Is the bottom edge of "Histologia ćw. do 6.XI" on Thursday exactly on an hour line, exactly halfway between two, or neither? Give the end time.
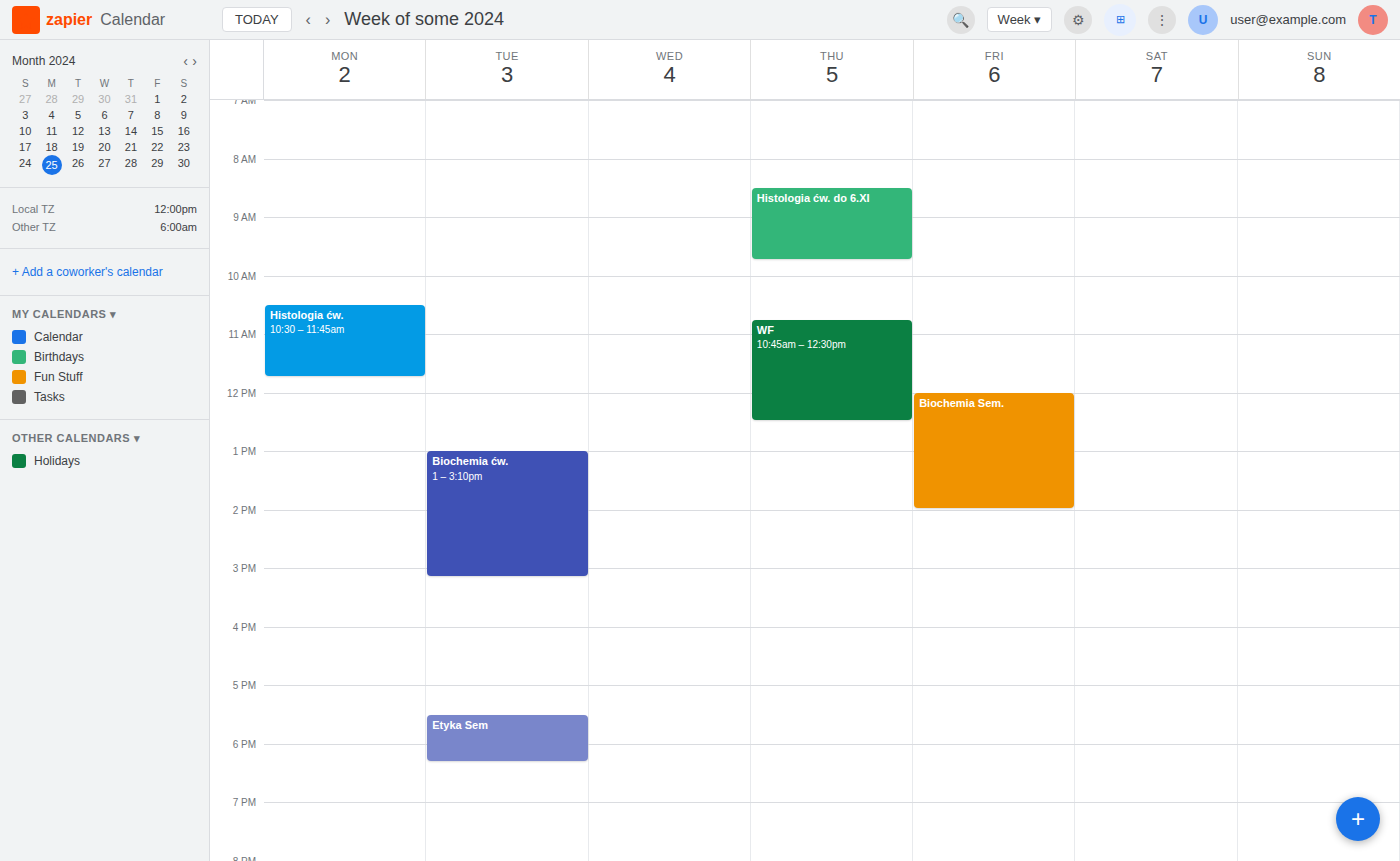
9:45 AM -- neither: three quarters of the way from the 9 AM line to the 10 AM line.